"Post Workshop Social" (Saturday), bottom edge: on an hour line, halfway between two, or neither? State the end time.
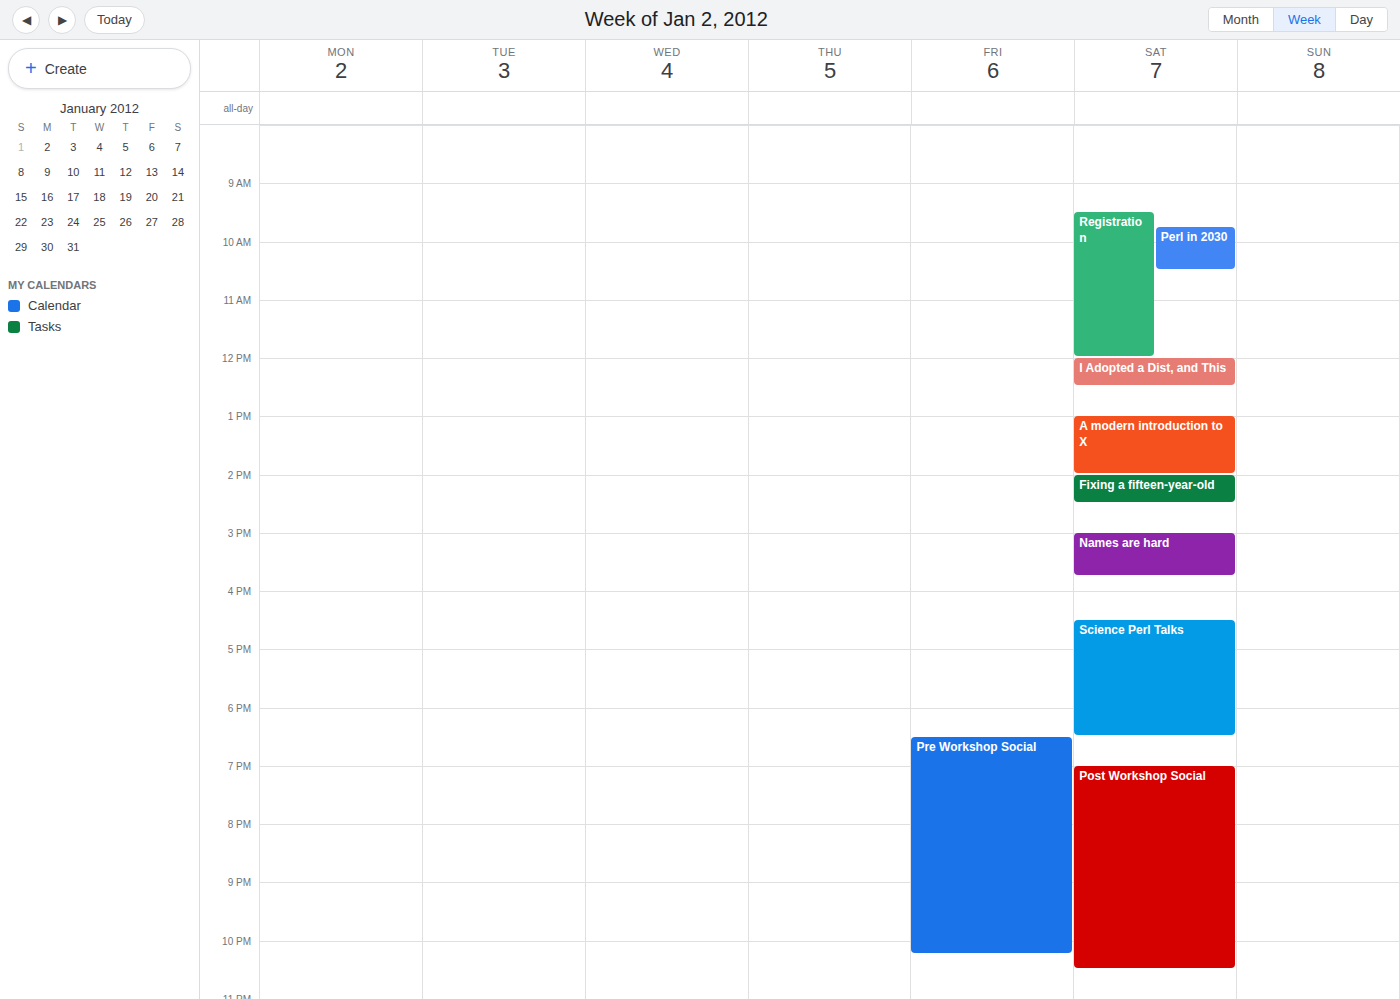
22:30 -- halfway between the 22:00 and 23:00 lines.